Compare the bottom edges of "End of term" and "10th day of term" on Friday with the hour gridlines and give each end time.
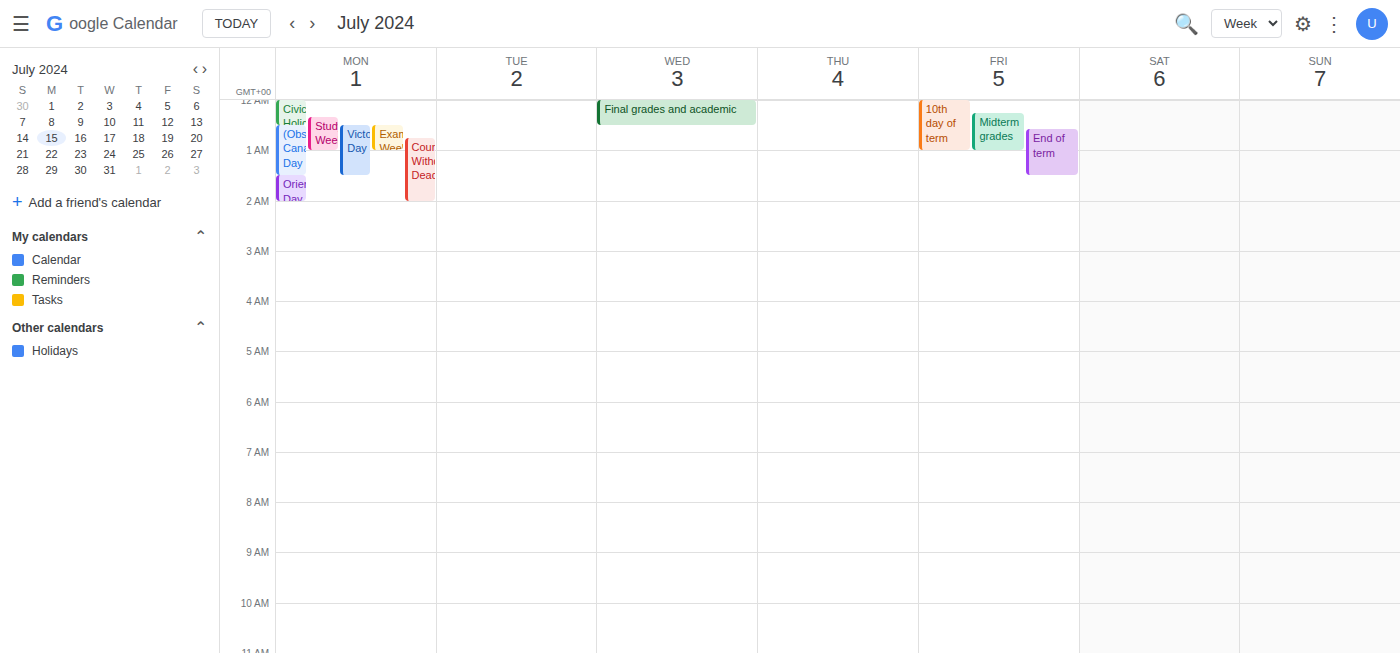
"End of term": 1:30 AM, halfway between the 1 AM and 2 AM lines. "10th day of term": 1:00 AM, exactly on the 1 AM line.